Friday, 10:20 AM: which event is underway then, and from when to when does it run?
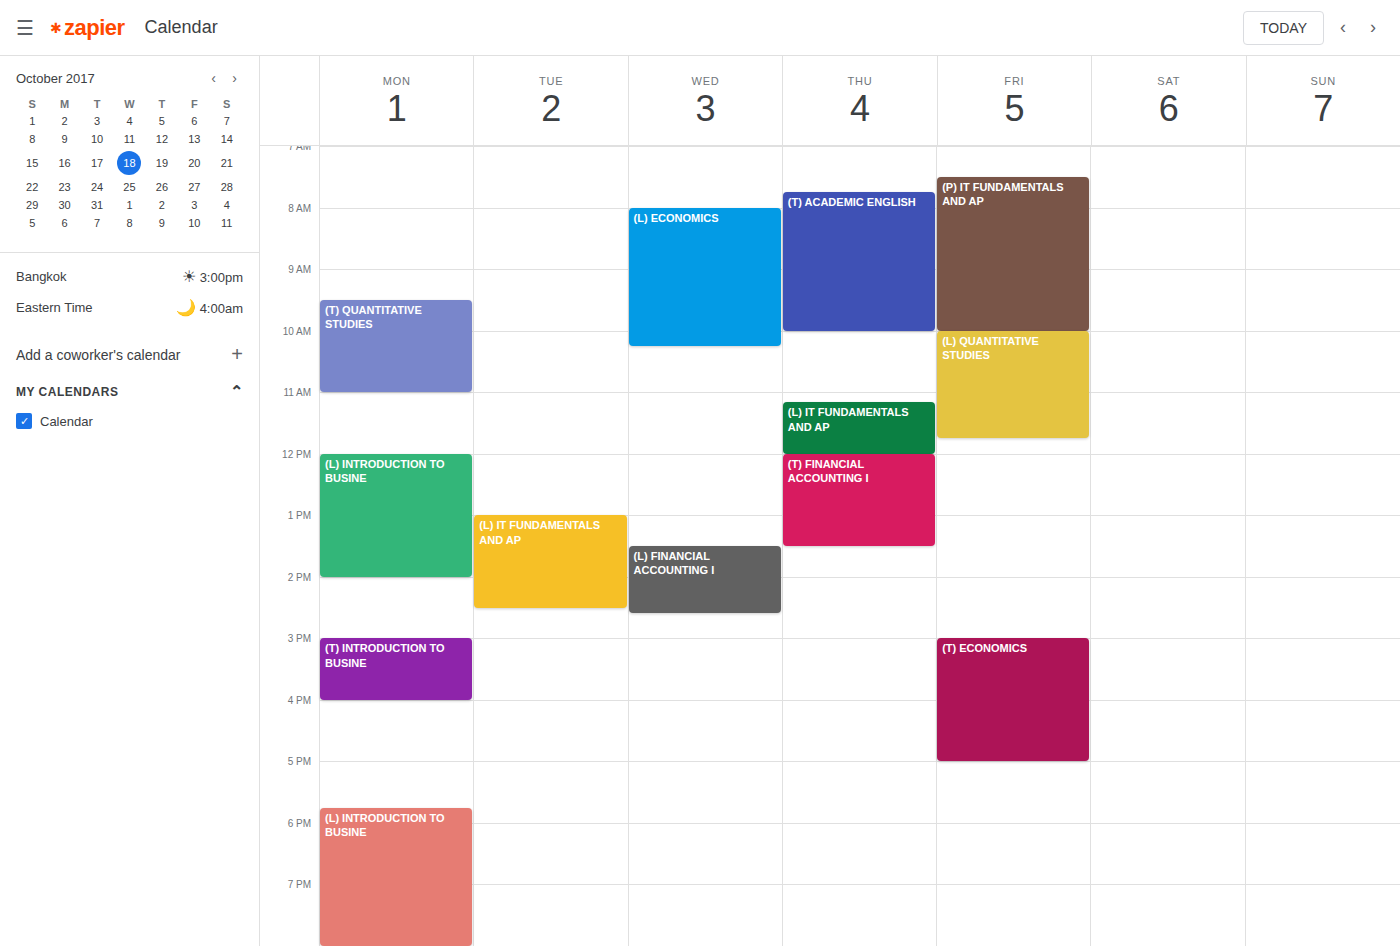
"(L) QUANTITATIVE STUDIES", 10:00 AM to 11:45 AM